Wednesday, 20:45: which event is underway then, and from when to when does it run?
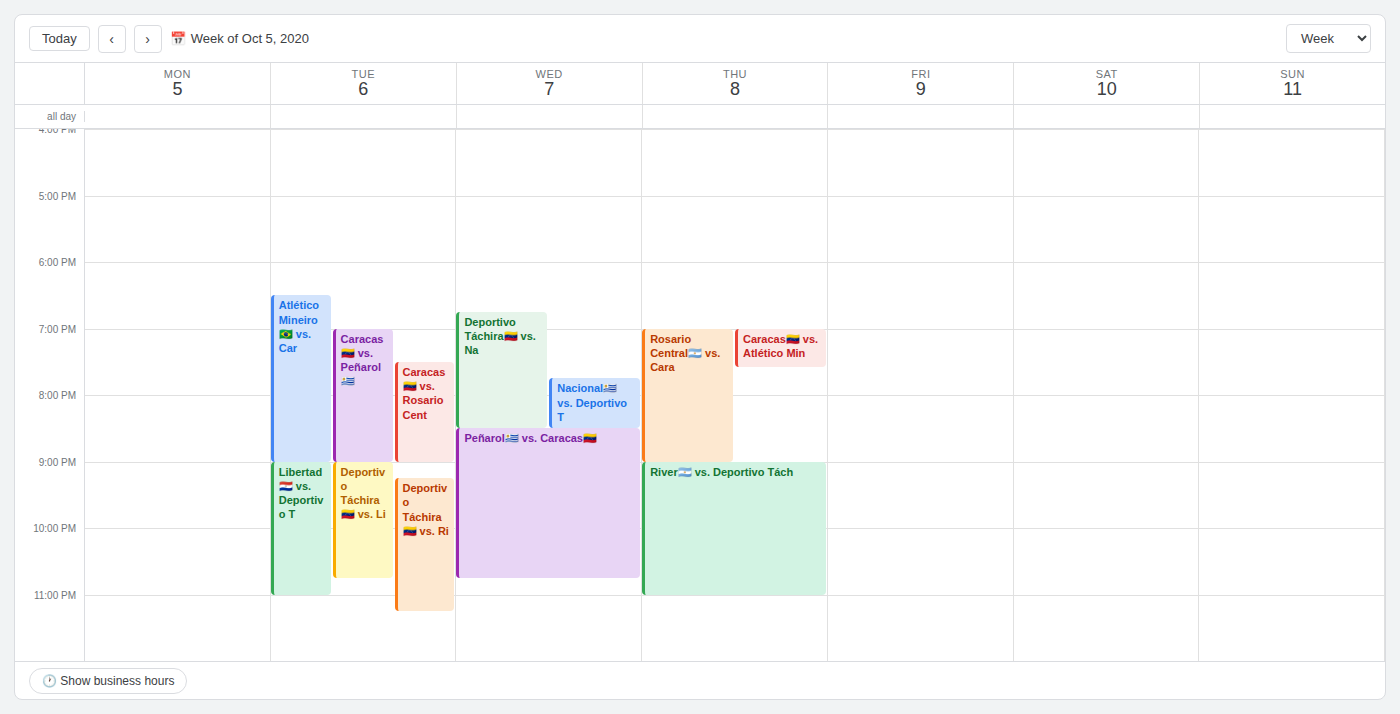
"Peñarol🇺🇾 vs. Caracas🇻🇪", 20:30 to 22:45